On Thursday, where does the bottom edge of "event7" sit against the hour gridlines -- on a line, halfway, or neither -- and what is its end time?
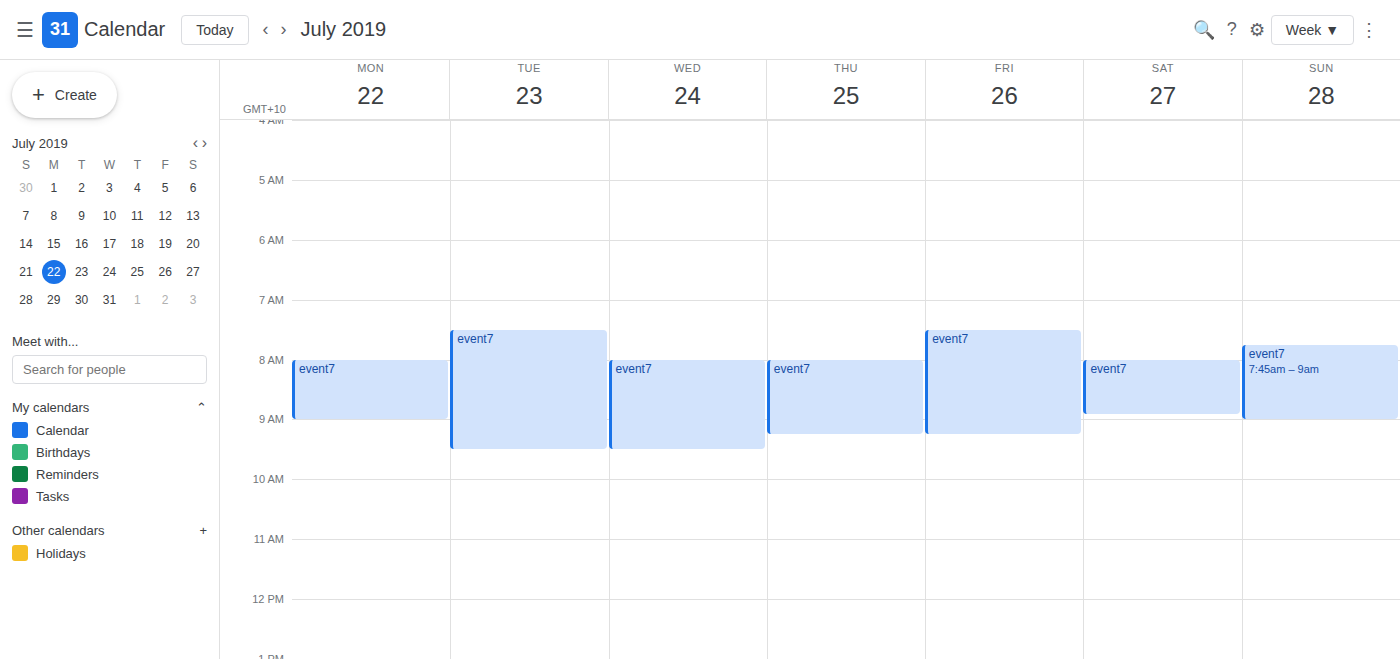
9:15 AM -- neither: a quarter of the way from the 9 AM line to the 10 AM line.